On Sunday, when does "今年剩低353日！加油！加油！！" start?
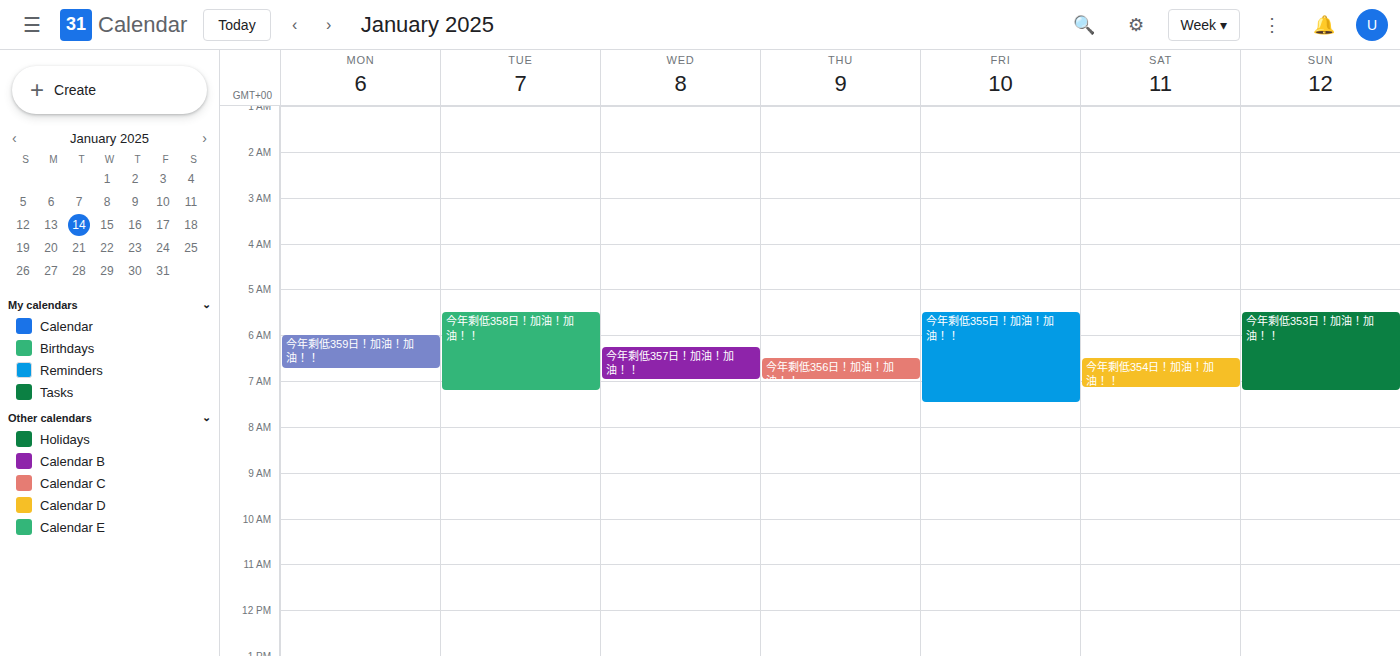
5:30 AM